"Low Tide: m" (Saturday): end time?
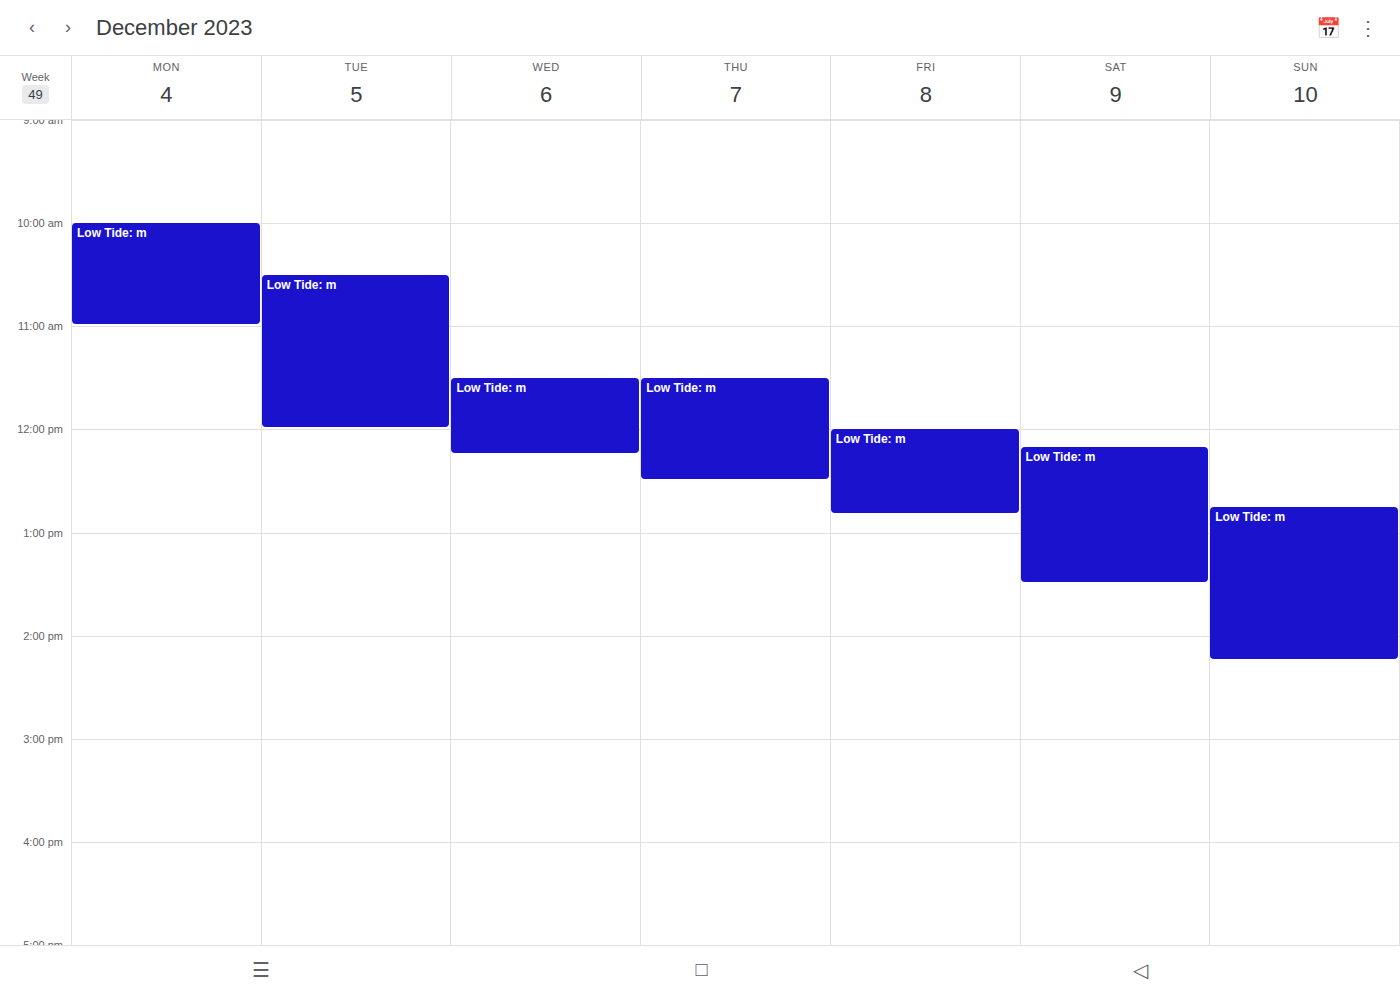
13:30